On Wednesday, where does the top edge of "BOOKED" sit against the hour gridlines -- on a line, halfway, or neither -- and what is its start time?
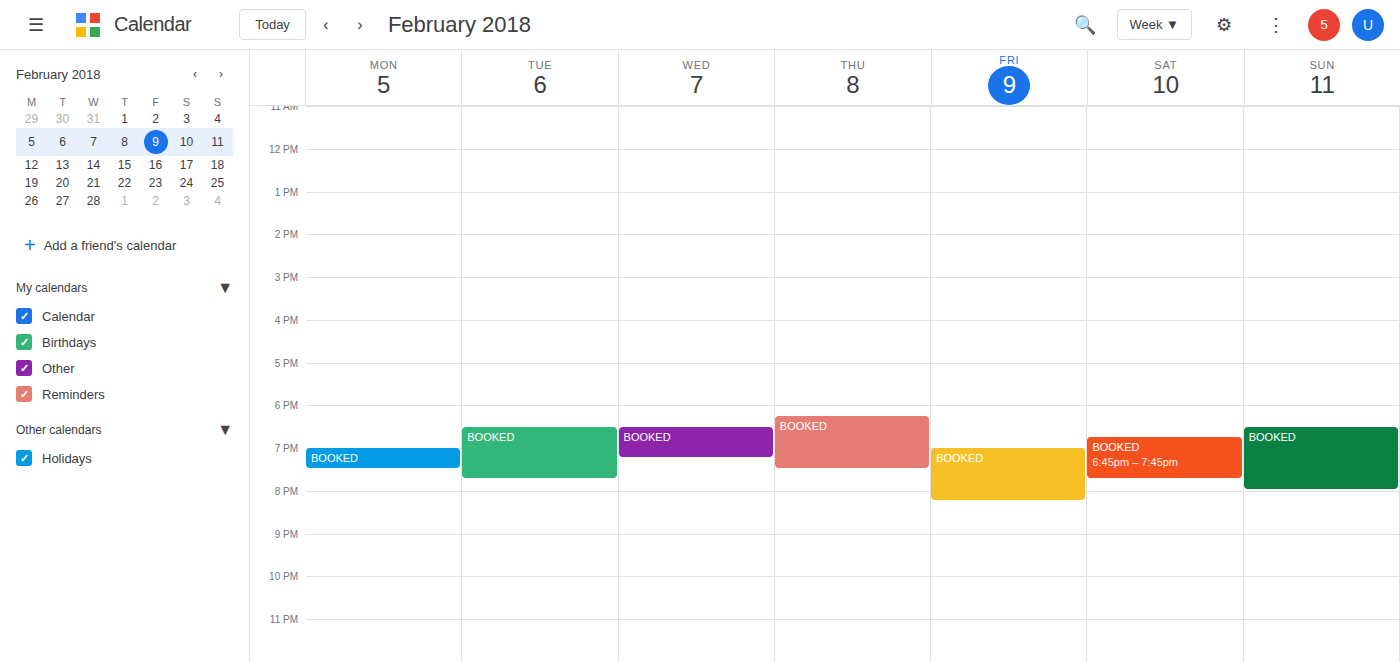
18:30 -- halfway between the 18:00 and 19:00 lines.